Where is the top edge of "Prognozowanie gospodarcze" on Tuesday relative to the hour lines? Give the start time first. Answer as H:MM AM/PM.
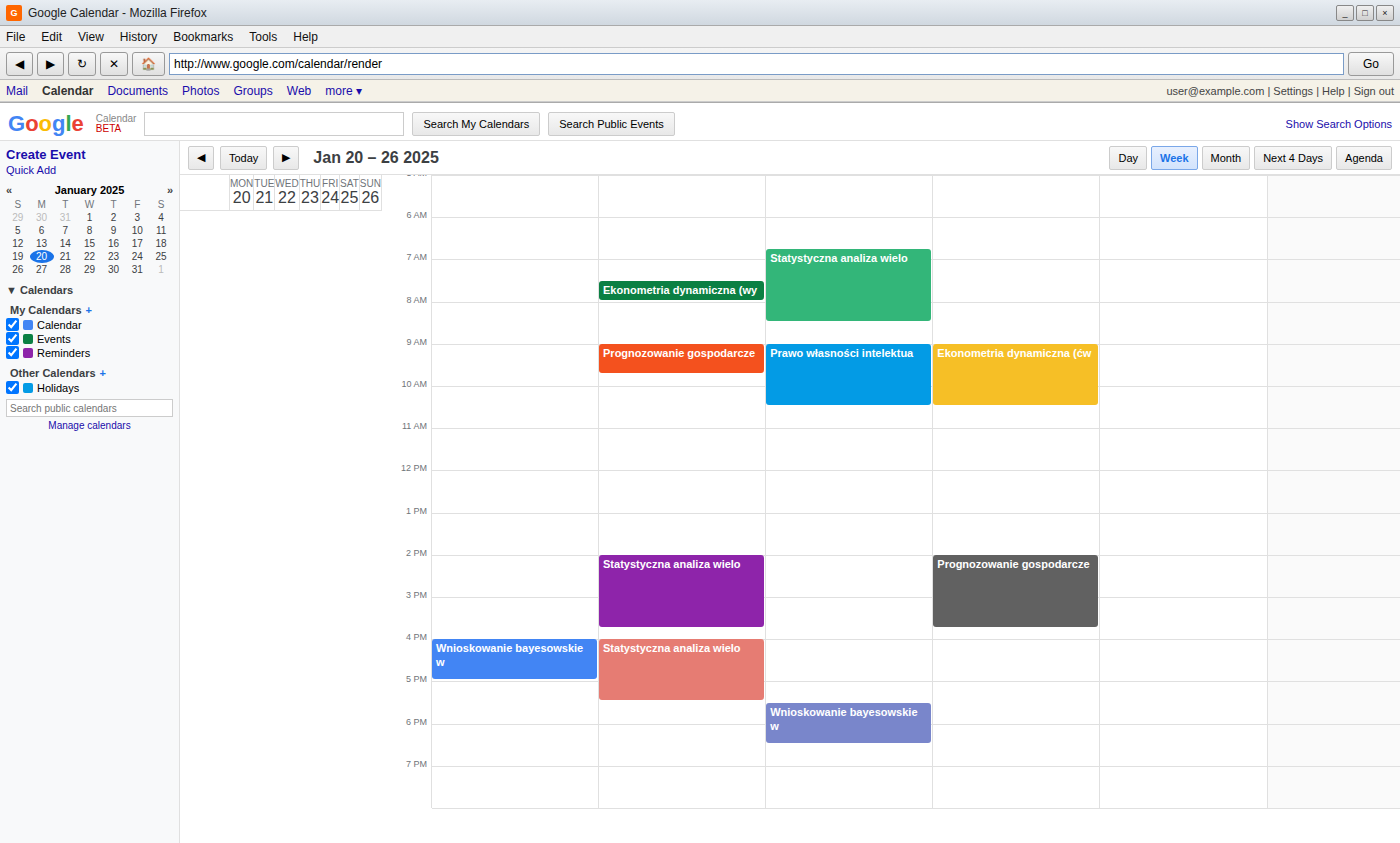
9:00 AM -- exactly on the 9 AM line.